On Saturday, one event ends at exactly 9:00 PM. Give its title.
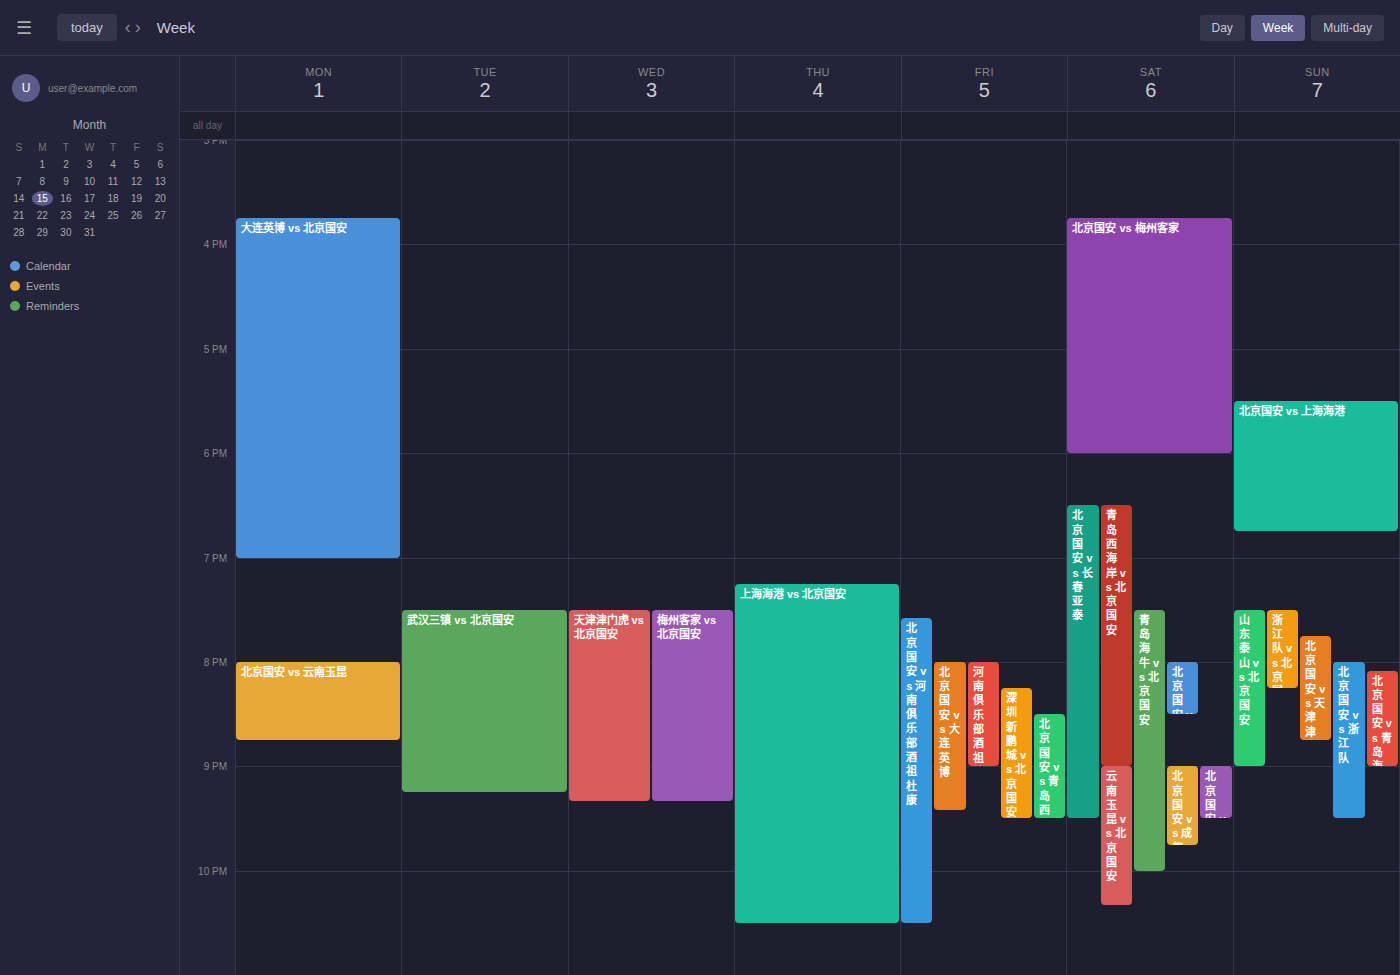
"青岛西海岸 vs 北京国安"